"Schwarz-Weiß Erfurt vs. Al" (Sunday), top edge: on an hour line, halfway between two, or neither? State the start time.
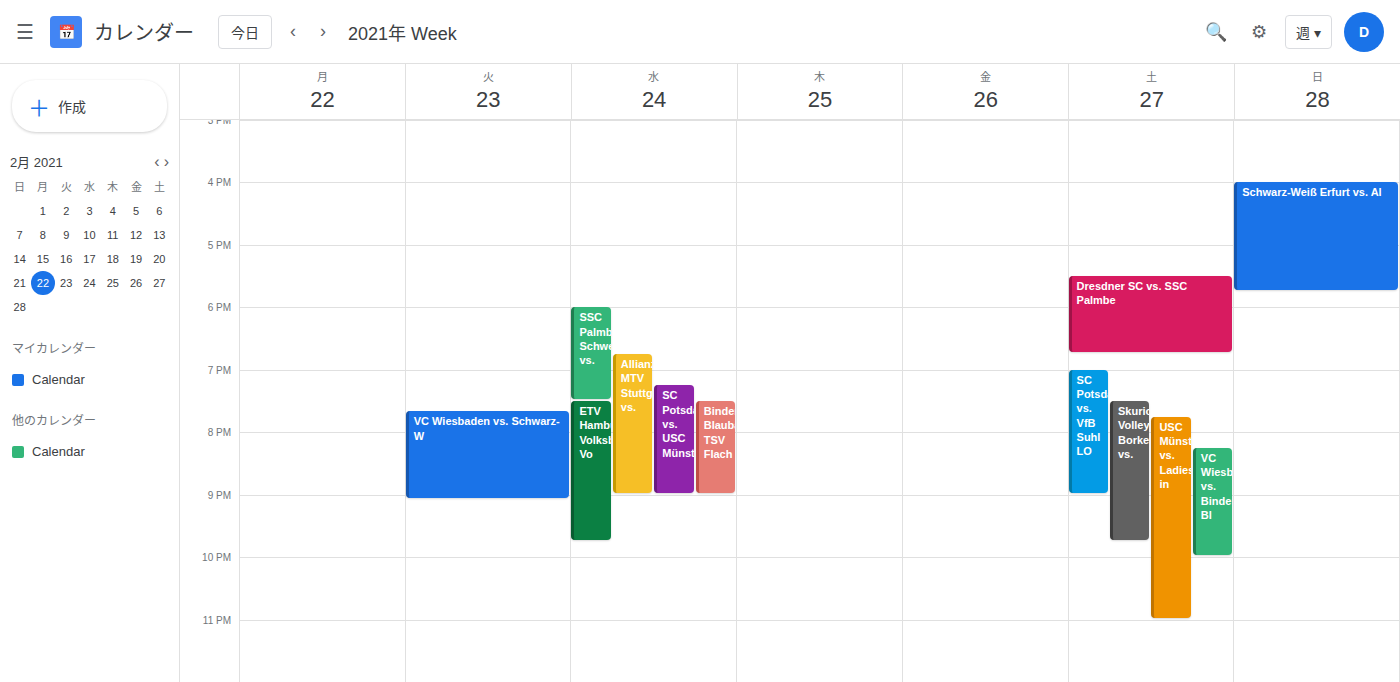
4:00 PM -- exactly on the 4 PM line.